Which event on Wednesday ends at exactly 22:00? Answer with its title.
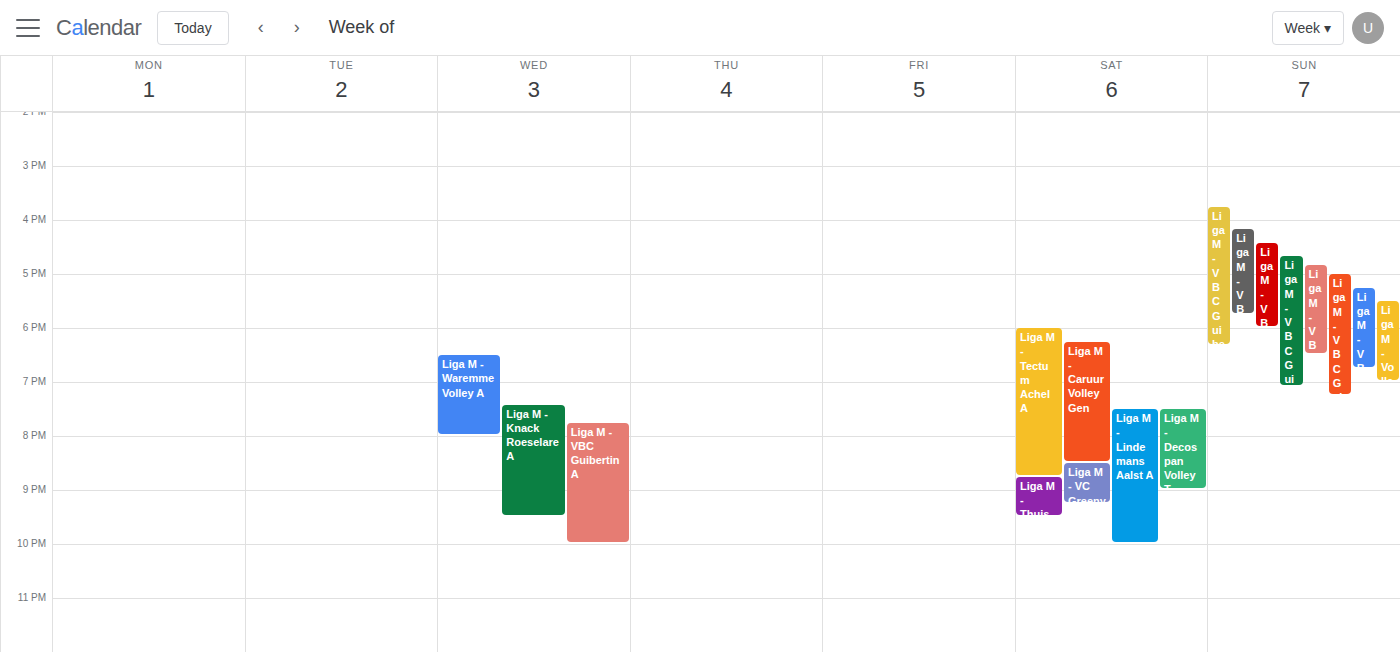
"Liga M - VBC Guibertin A"